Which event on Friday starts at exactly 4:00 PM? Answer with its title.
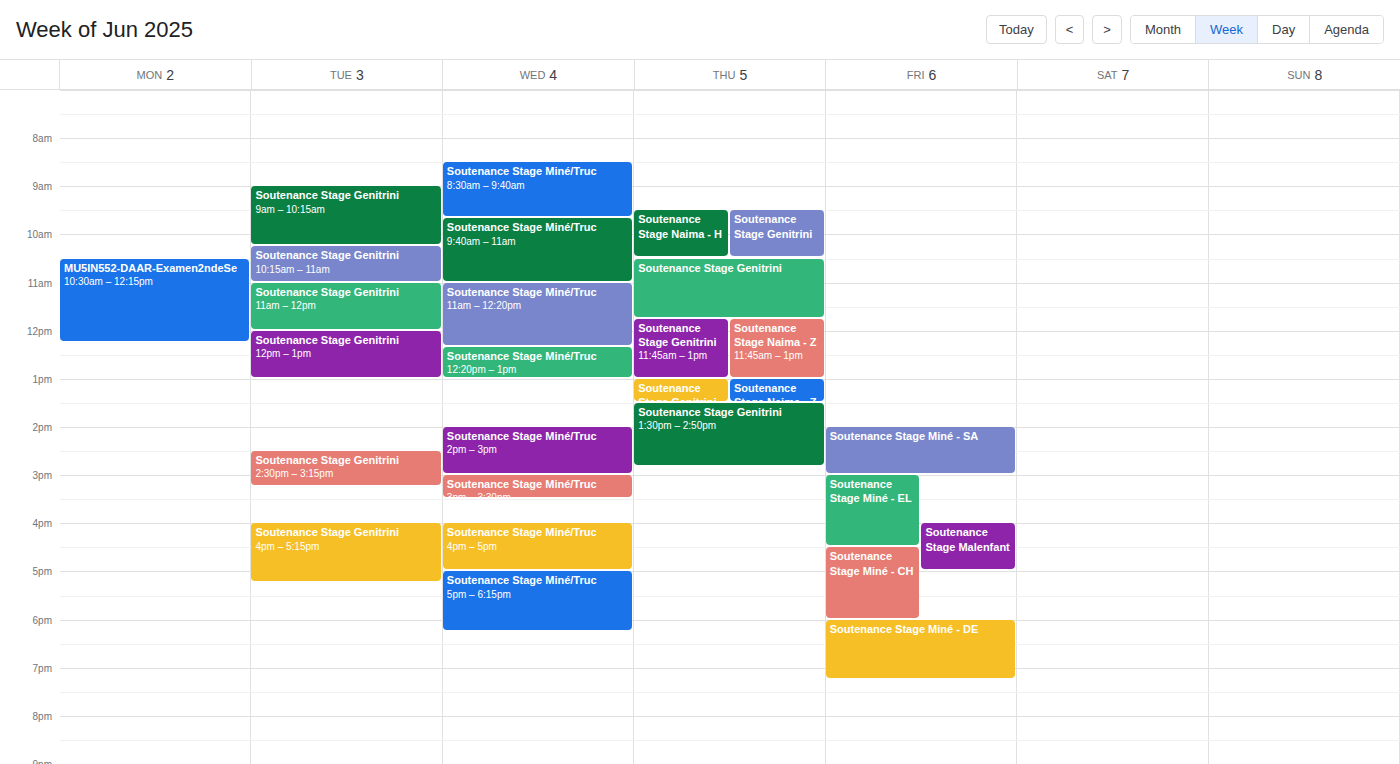
"Soutenance Stage Malenfant"